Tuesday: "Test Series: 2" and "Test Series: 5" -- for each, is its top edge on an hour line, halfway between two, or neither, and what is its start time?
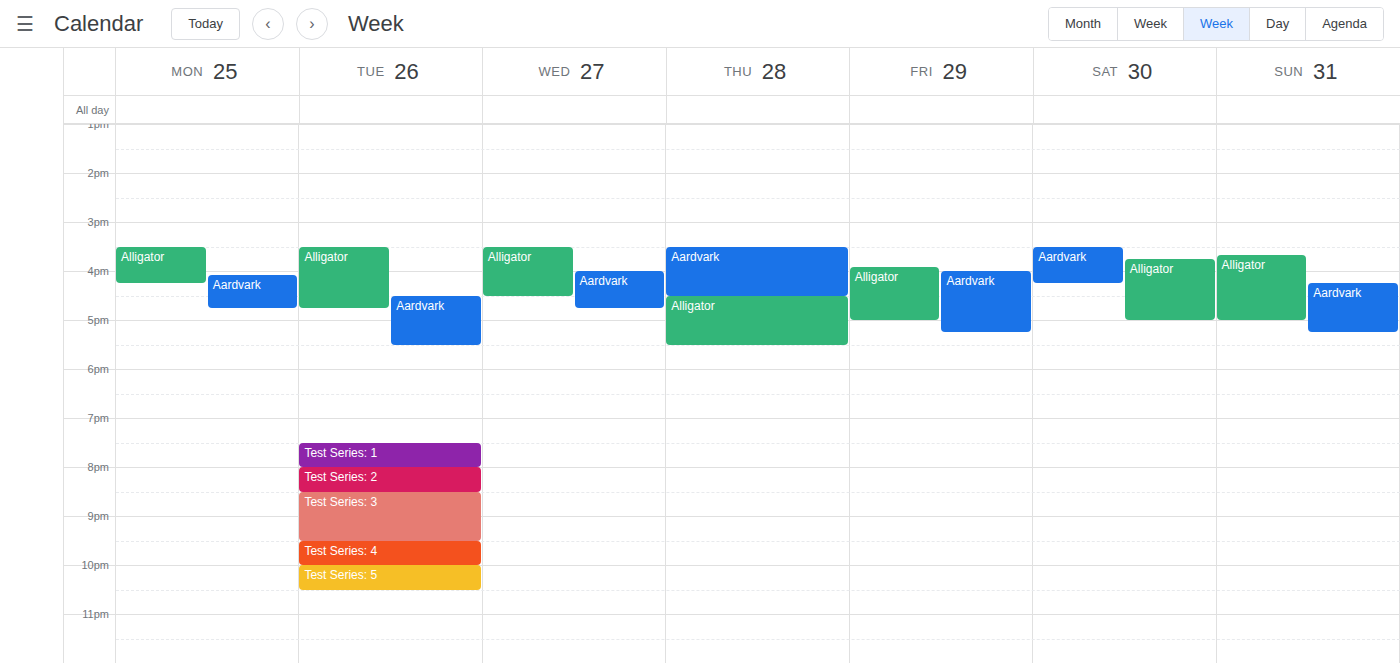
"Test Series: 2": 20:00, exactly on the 20:00 line. "Test Series: 5": 22:00, exactly on the 22:00 line.